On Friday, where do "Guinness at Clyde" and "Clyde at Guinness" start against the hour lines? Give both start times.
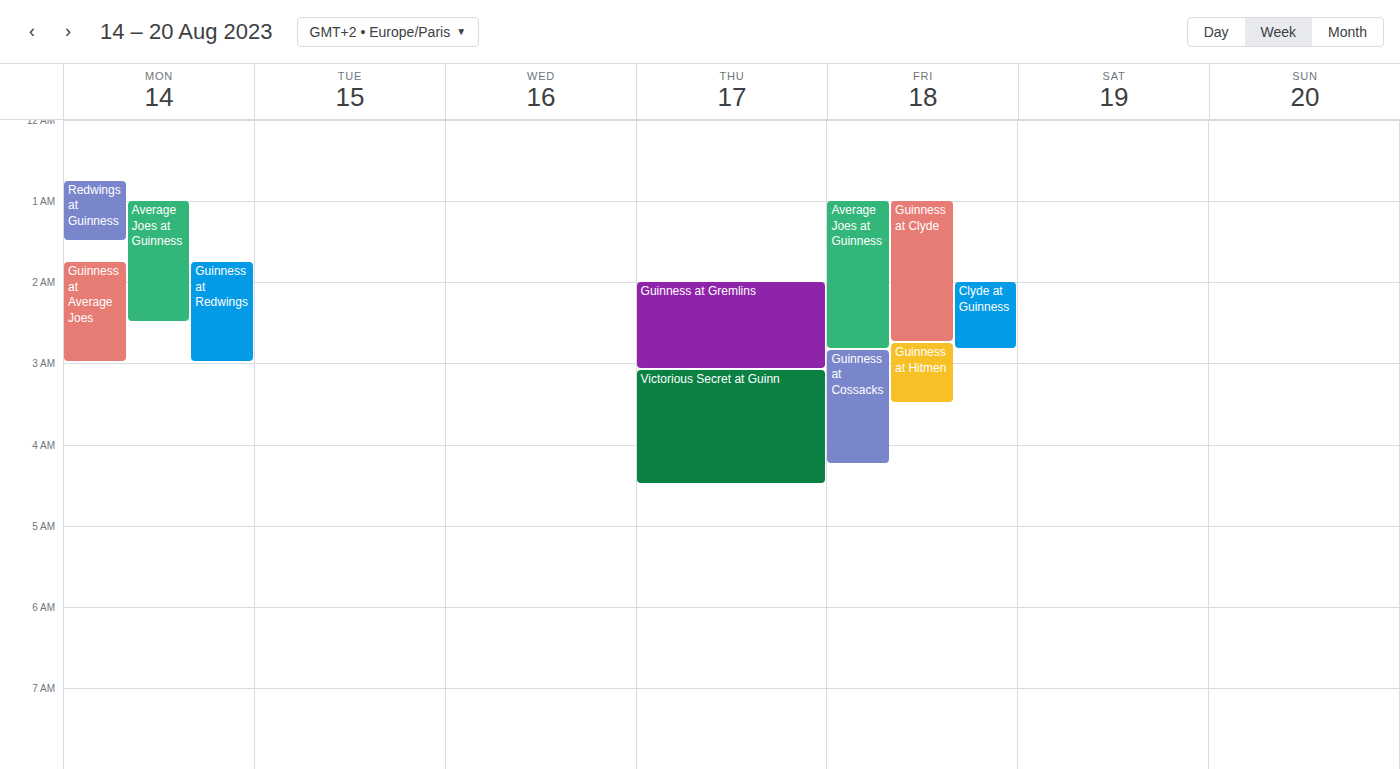
"Guinness at Clyde": 1:00 AM, exactly on the 1 AM line. "Clyde at Guinness": 2:00 AM, exactly on the 2 AM line.